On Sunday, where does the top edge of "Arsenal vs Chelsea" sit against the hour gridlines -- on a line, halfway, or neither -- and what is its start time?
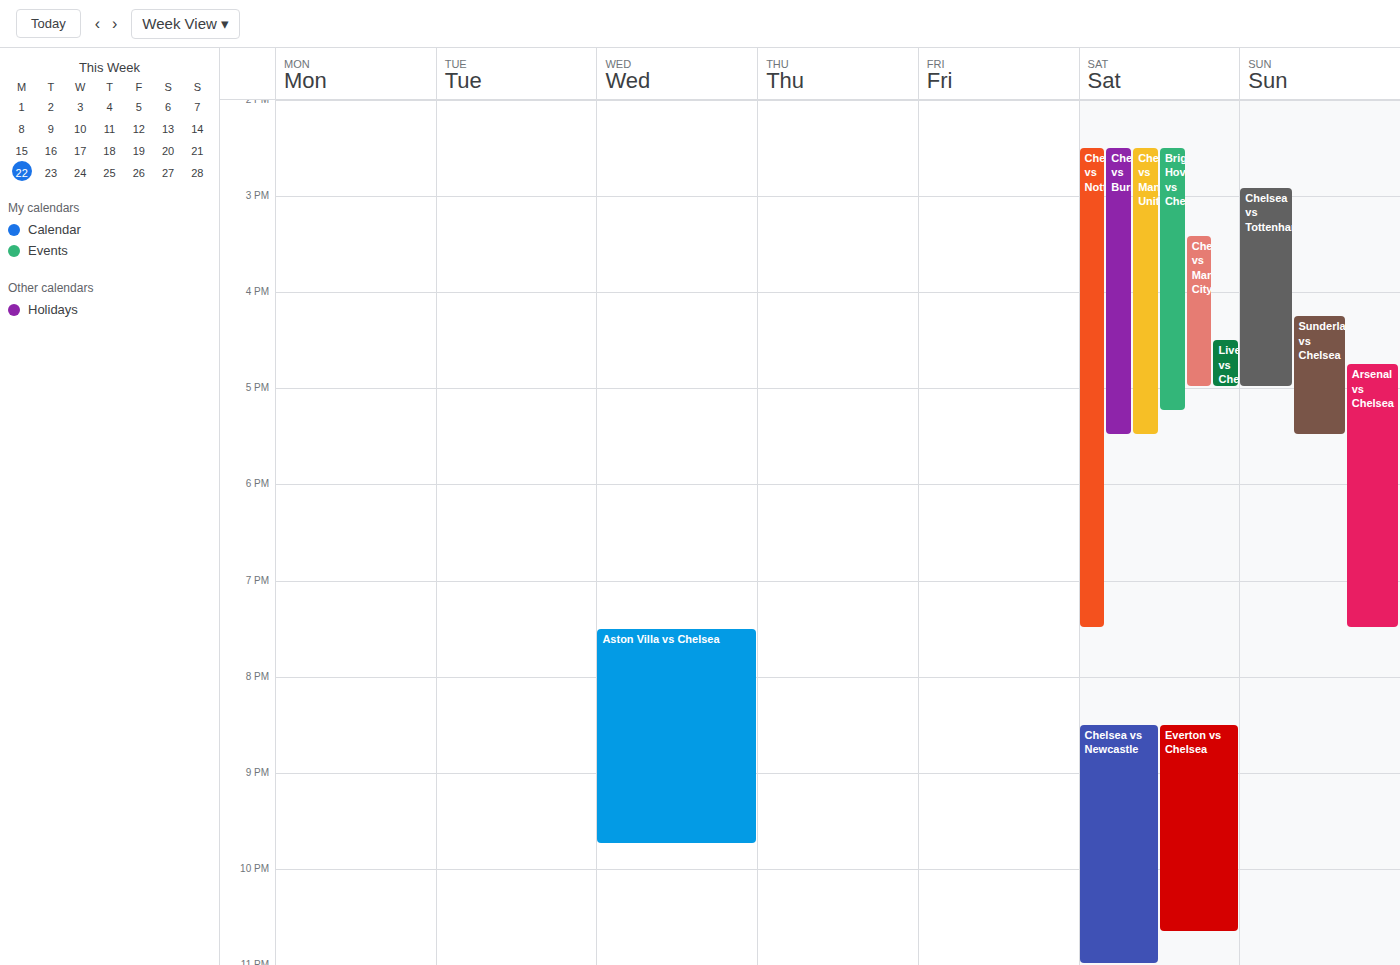
4:45 PM -- neither: three quarters of the way from the 4 PM line to the 5 PM line.